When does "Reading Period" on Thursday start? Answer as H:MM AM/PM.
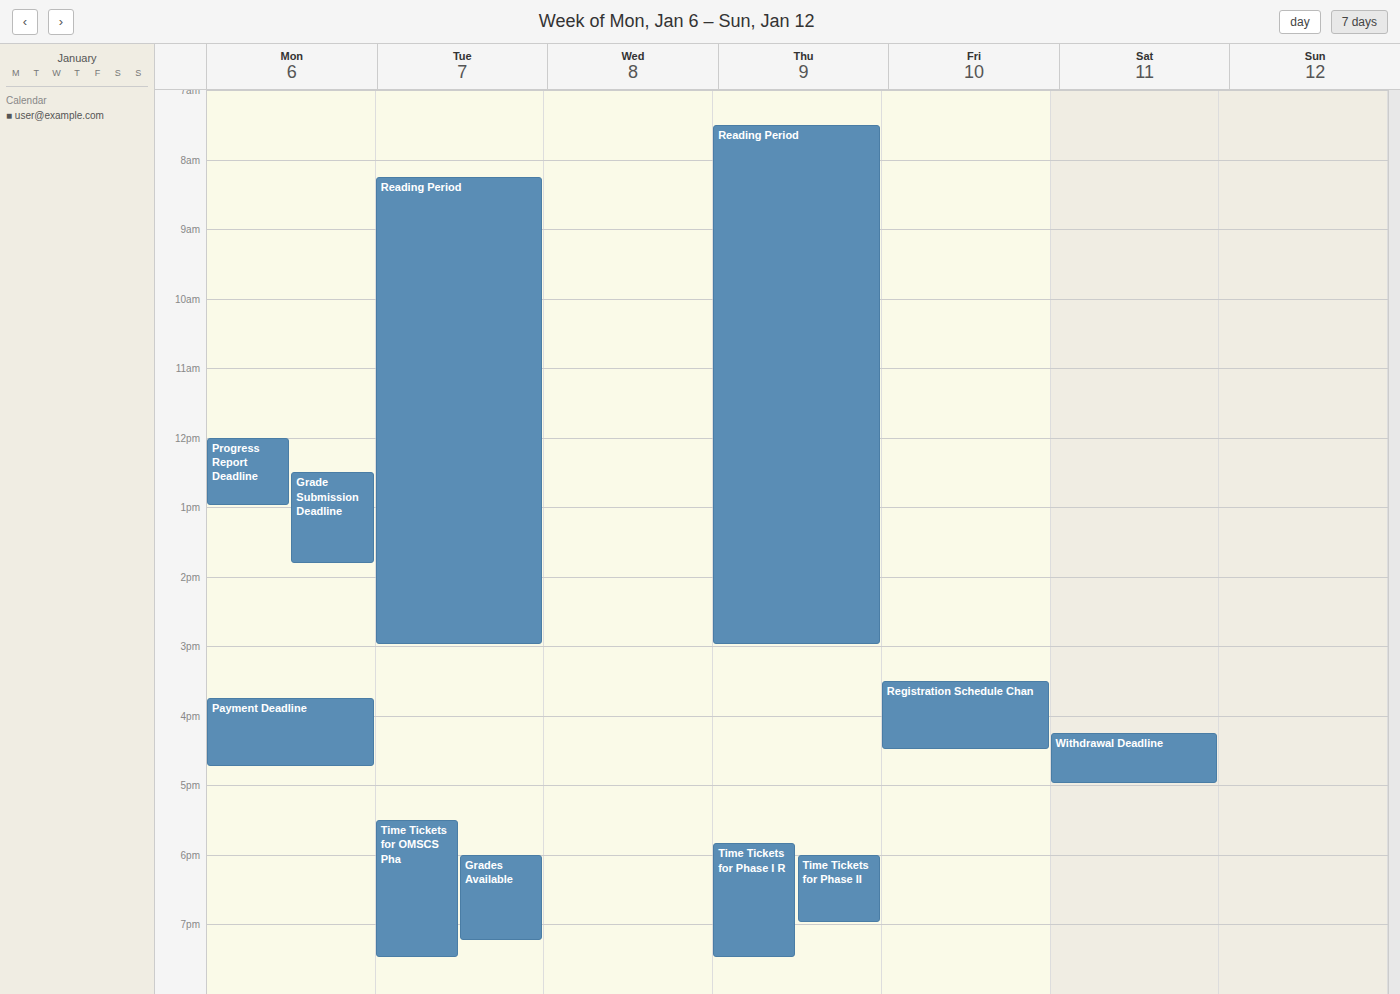
7:30 AM